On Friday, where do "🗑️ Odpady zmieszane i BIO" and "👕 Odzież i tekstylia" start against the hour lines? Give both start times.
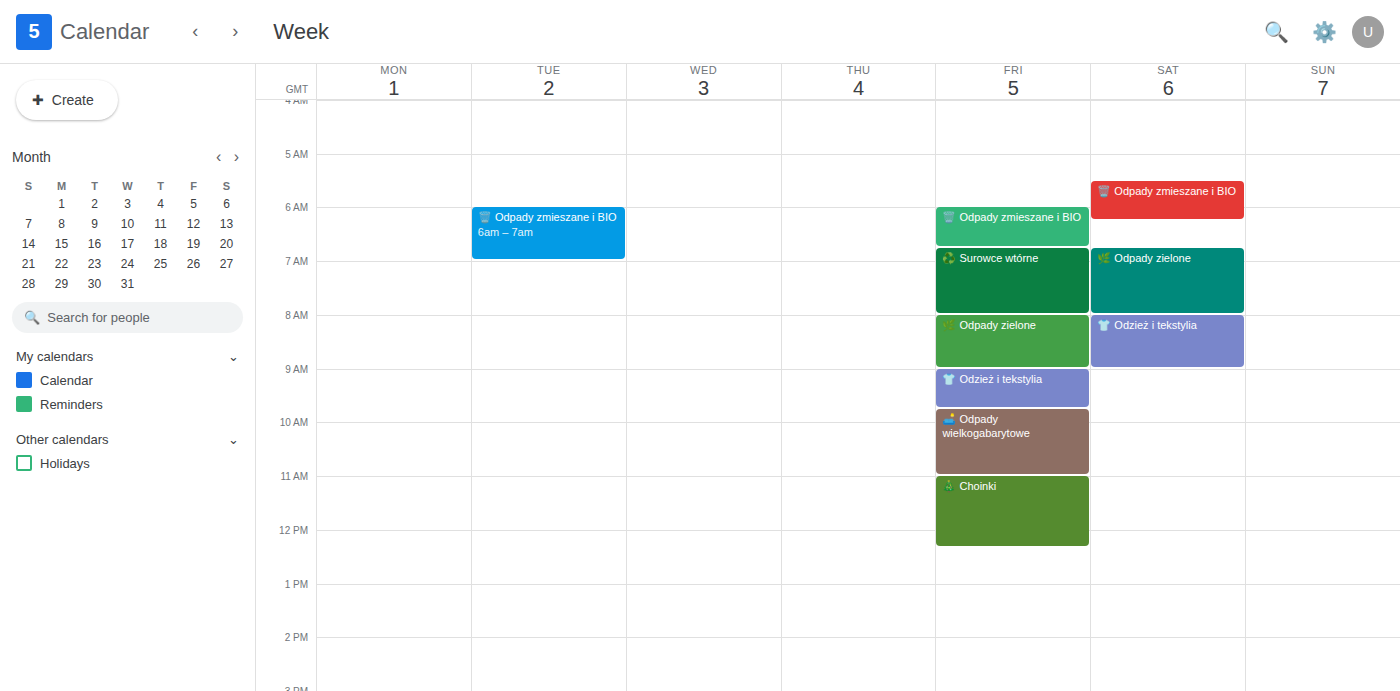
"🗑️ Odpady zmieszane i BIO": 6:00 AM, exactly on the 6 AM line. "👕 Odzież i tekstylia": 9:00 AM, exactly on the 9 AM line.